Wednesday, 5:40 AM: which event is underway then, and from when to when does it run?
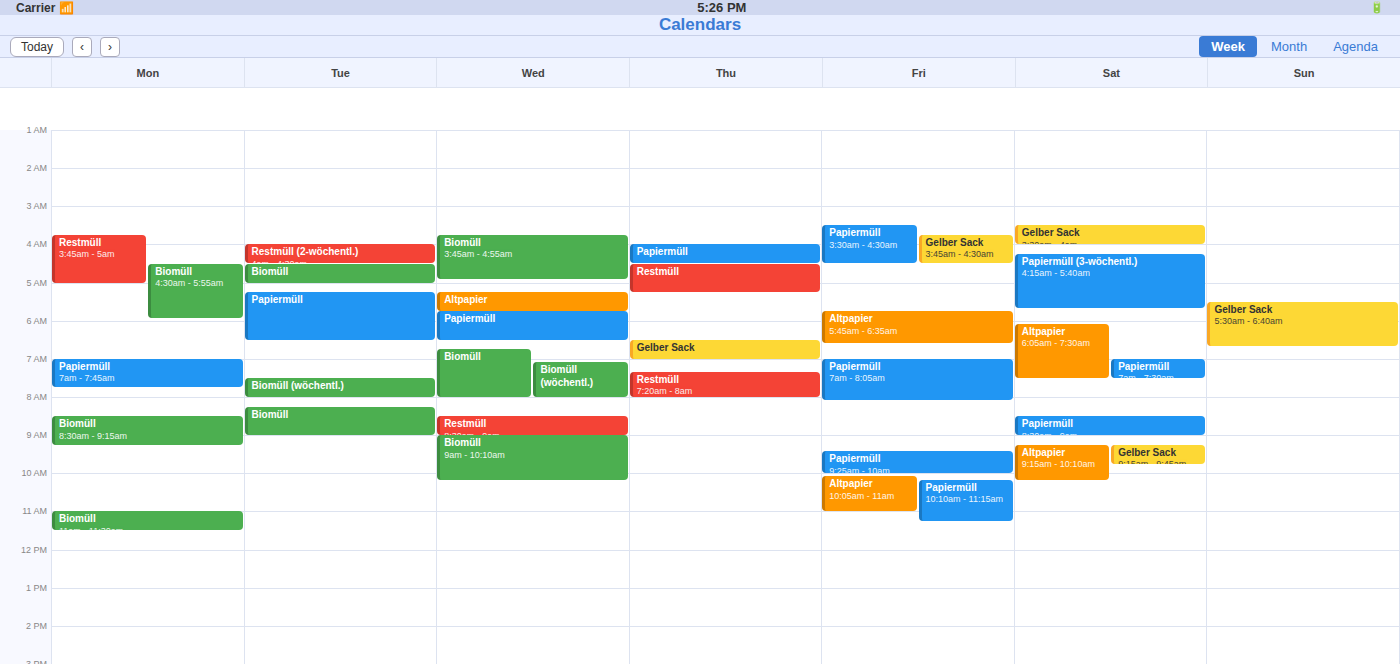
"Altpapier", 5:15 AM to 5:45 AM